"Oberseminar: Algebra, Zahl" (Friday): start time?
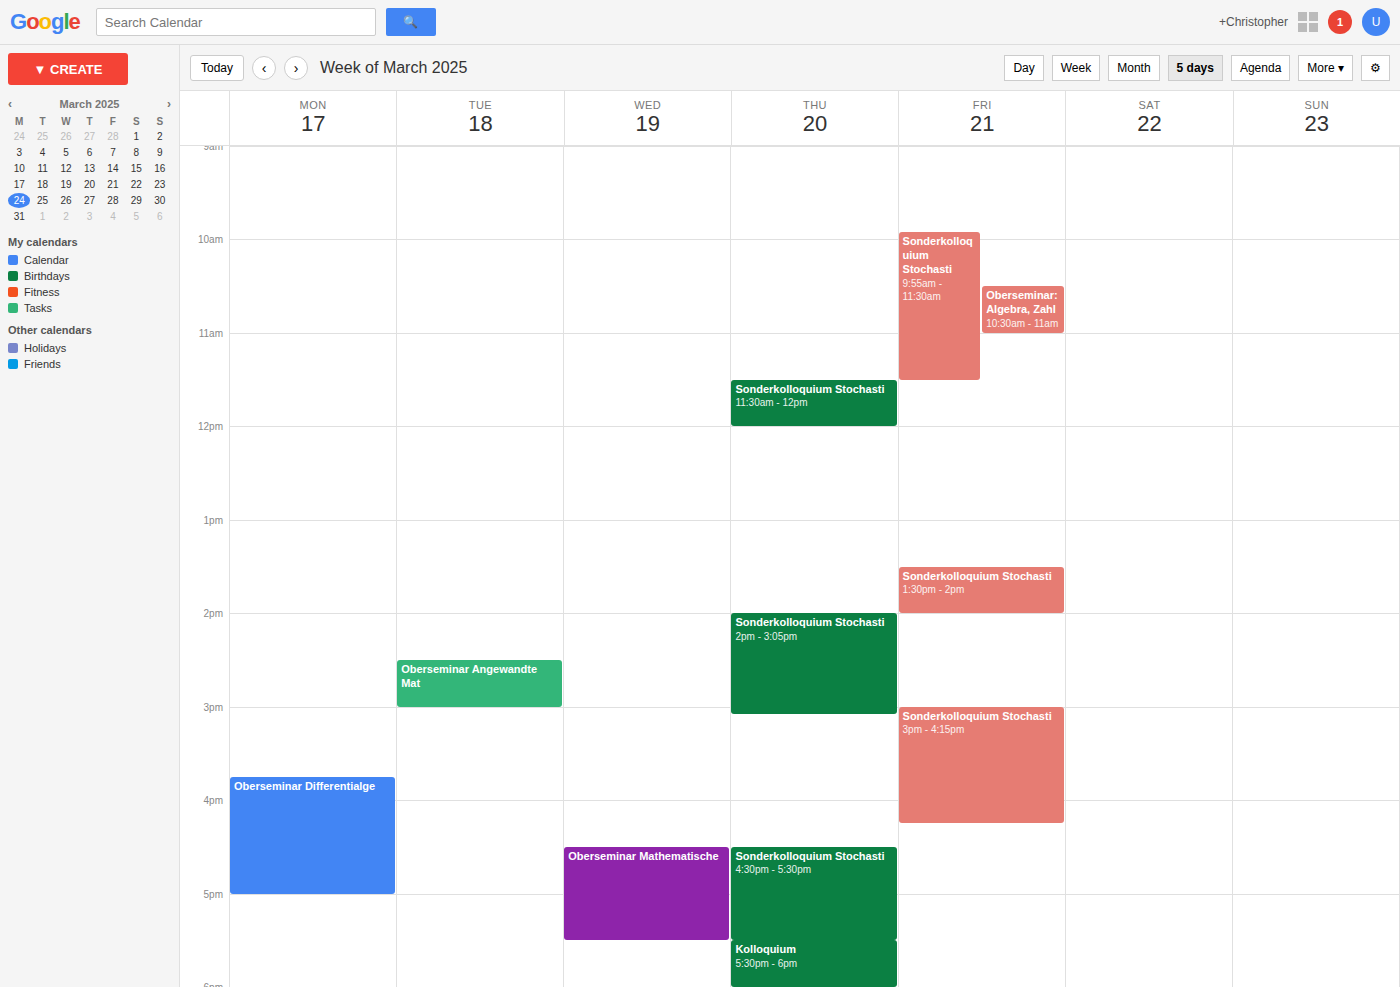
10:30 AM